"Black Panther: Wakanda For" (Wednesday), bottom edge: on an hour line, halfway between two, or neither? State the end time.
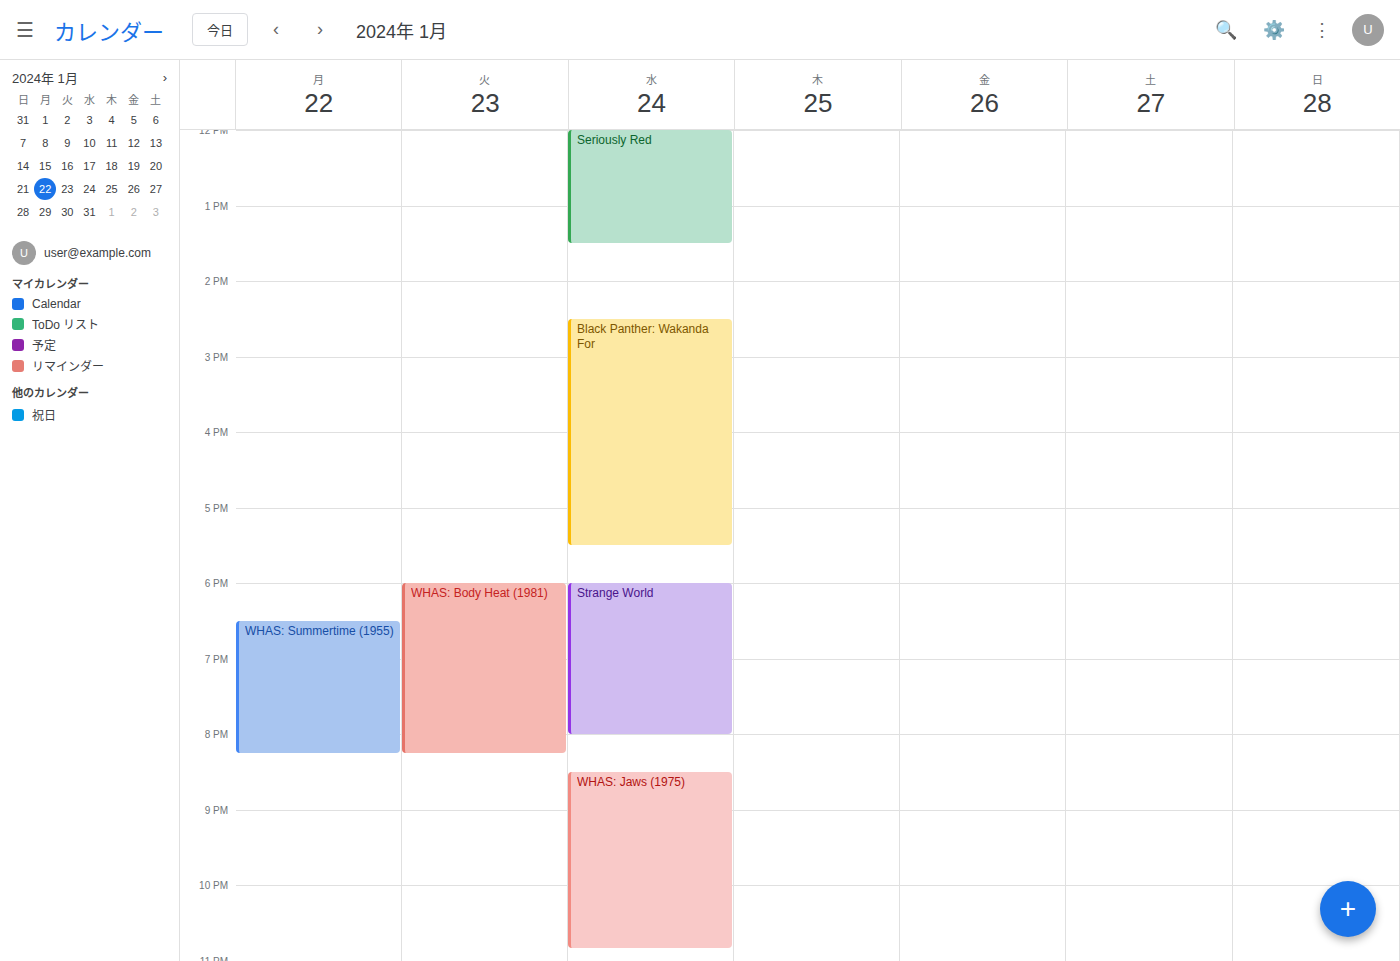
17:30 -- halfway between the 17:00 and 18:00 lines.